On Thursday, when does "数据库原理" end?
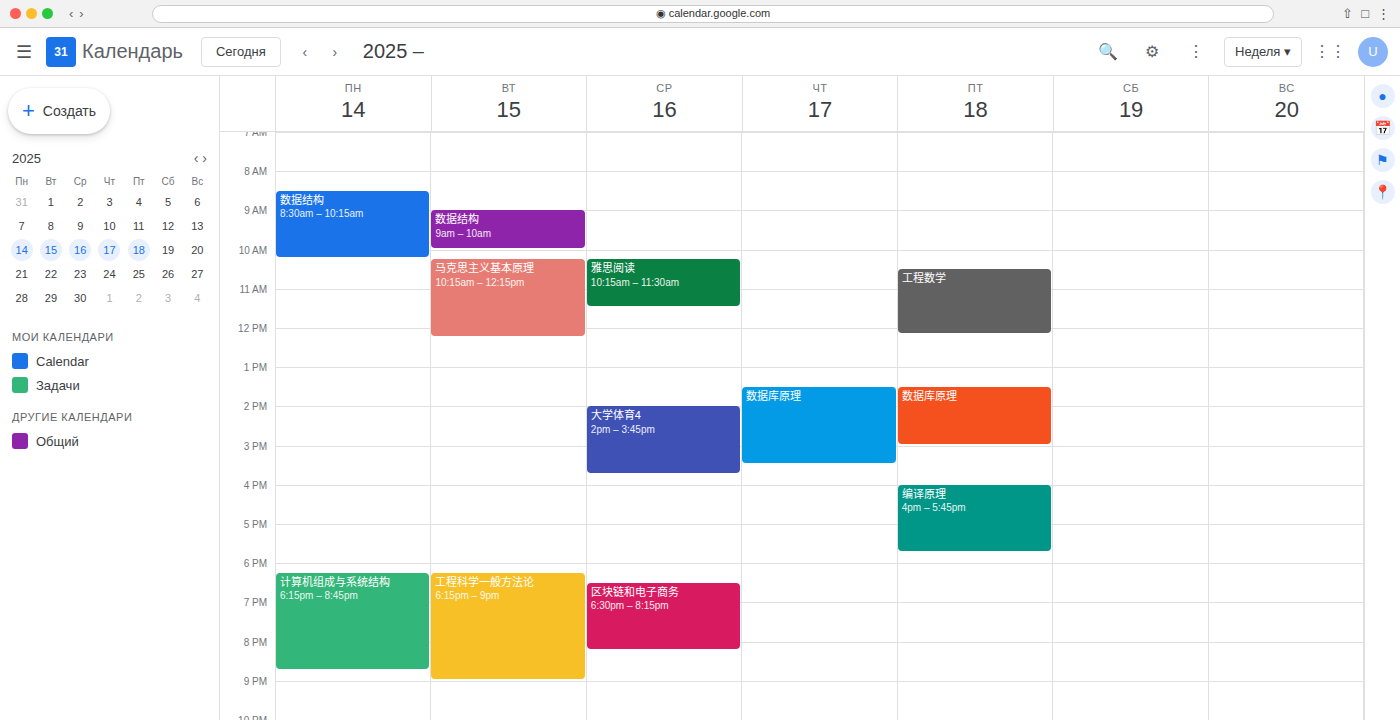
3:30 PM